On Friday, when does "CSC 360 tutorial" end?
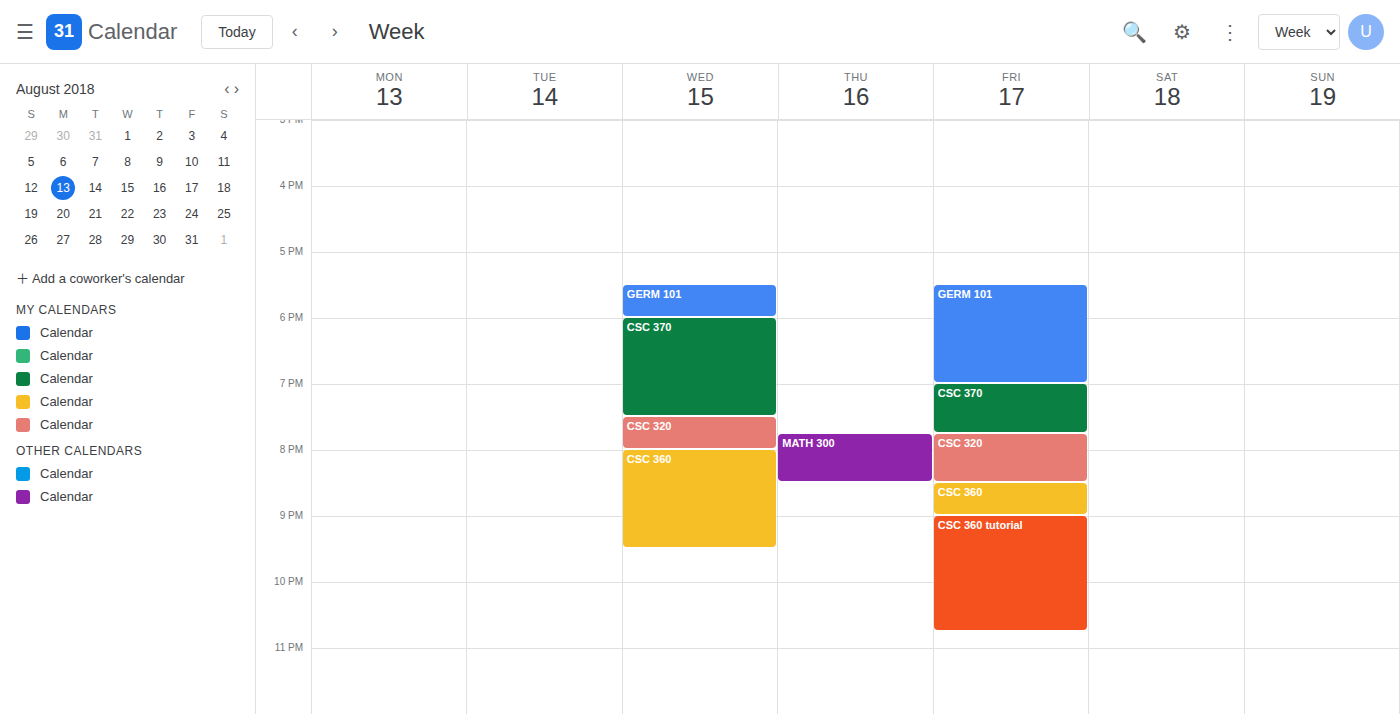
10:45 PM